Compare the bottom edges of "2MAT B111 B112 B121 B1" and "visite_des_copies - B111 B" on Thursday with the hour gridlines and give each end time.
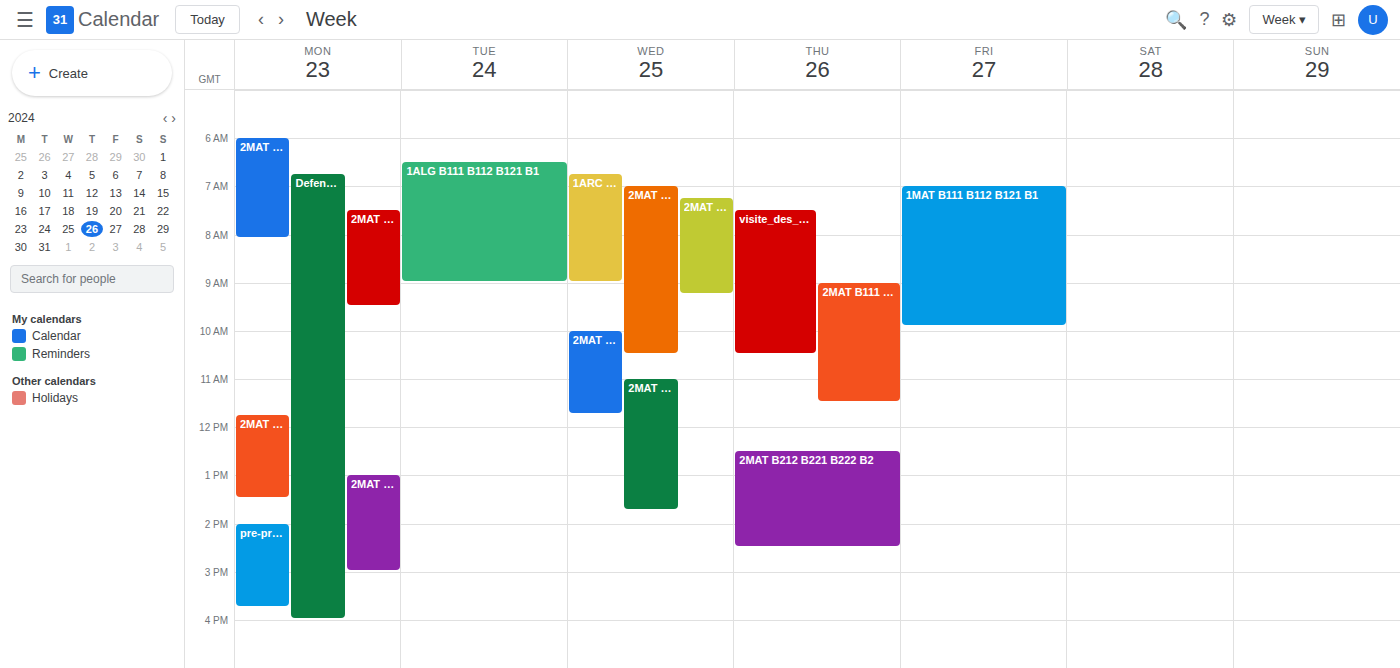
"2MAT B111 B112 B121 B1": 11:30, halfway between the 11:00 and 12:00 lines. "visite_des_copies - B111 B": 10:30, halfway between the 10:00 and 11:00 lines.